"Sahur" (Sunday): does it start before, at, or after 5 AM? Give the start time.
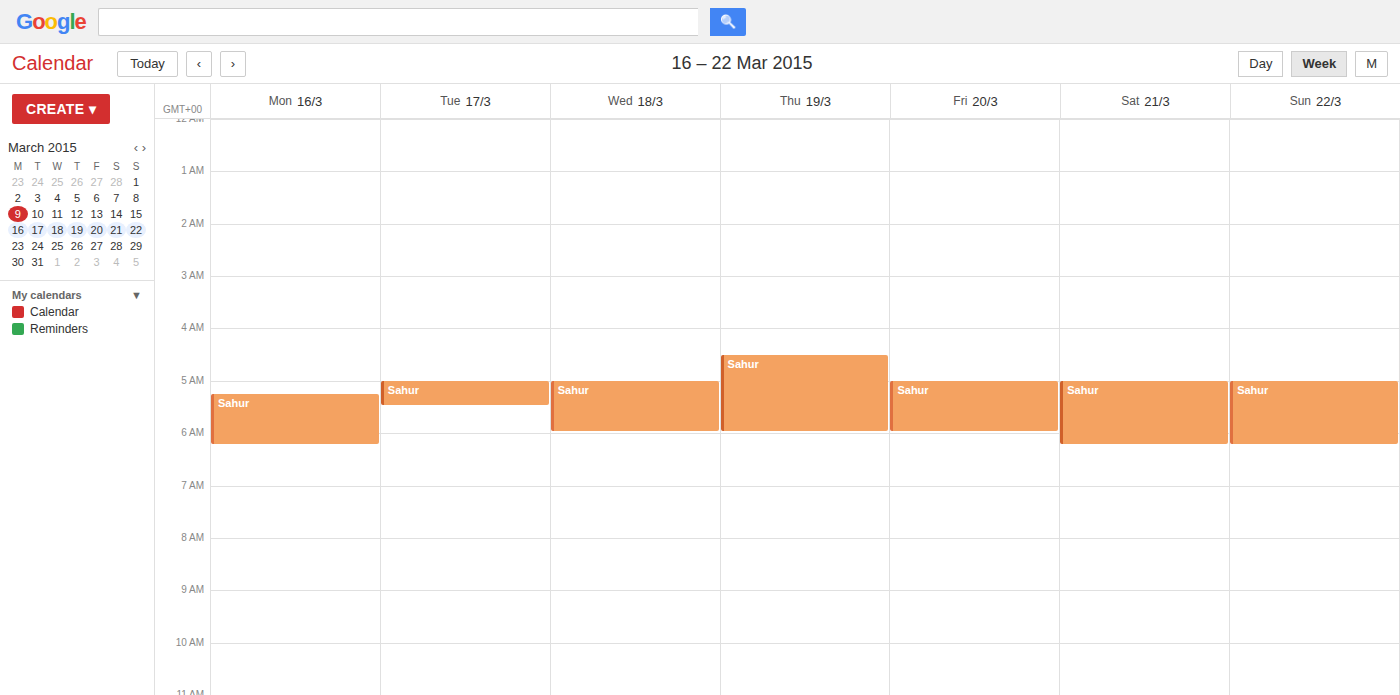
5:00 AM -- exactly at 5 AM, on the 5 AM line.